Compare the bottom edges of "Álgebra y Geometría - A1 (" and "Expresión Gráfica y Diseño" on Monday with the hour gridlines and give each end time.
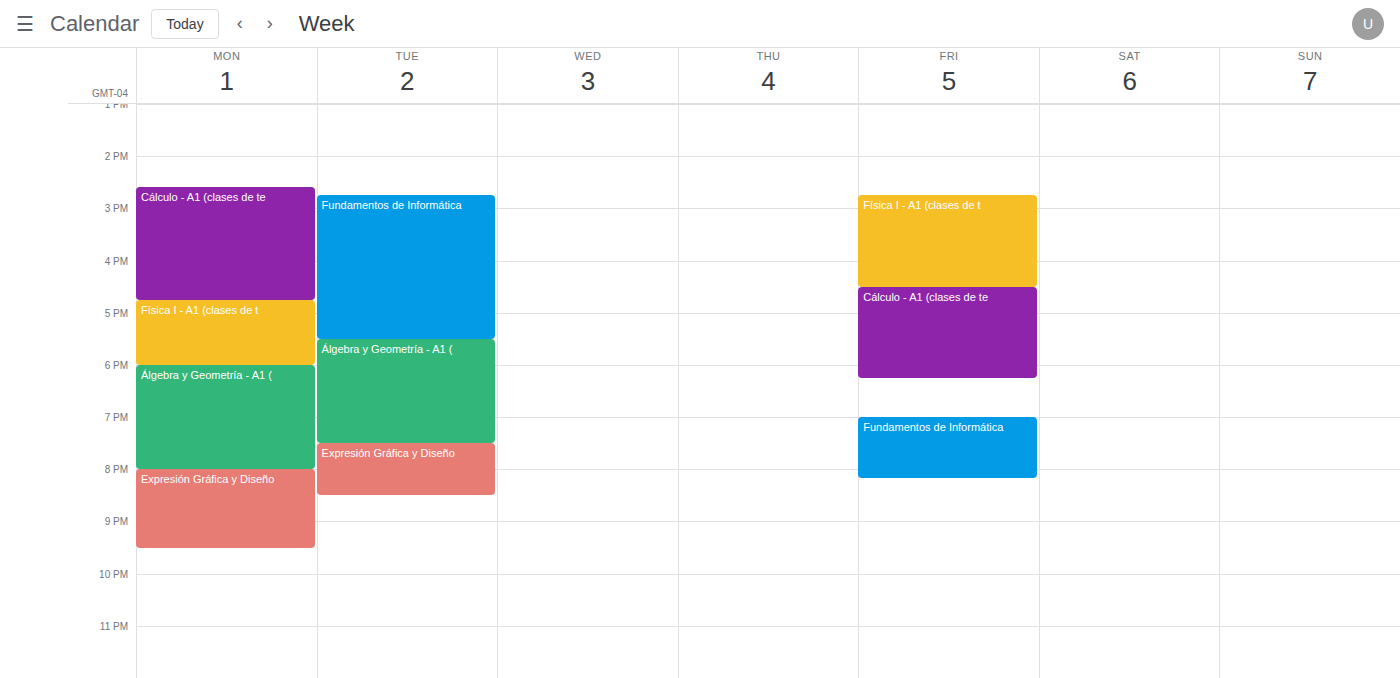
"Álgebra y Geometría - A1 (": 8:00 PM, exactly on the 8 PM line. "Expresión Gráfica y Diseño": 9:30 PM, halfway between the 9 PM and 10 PM lines.